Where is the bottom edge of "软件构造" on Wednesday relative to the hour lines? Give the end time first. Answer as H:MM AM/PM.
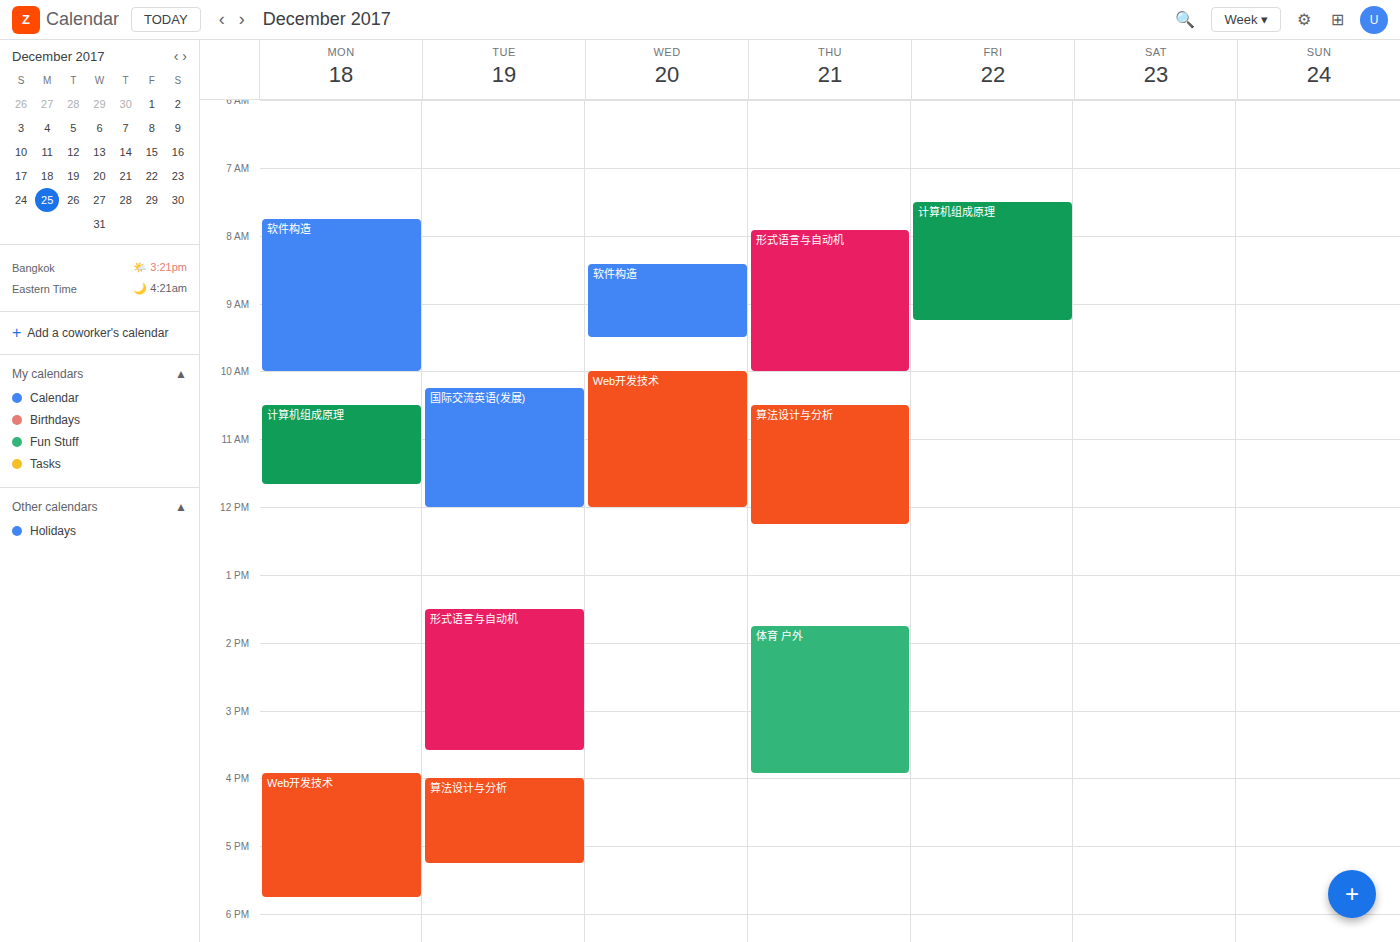
9:30 AM -- halfway between the 9 AM and 10 AM lines.